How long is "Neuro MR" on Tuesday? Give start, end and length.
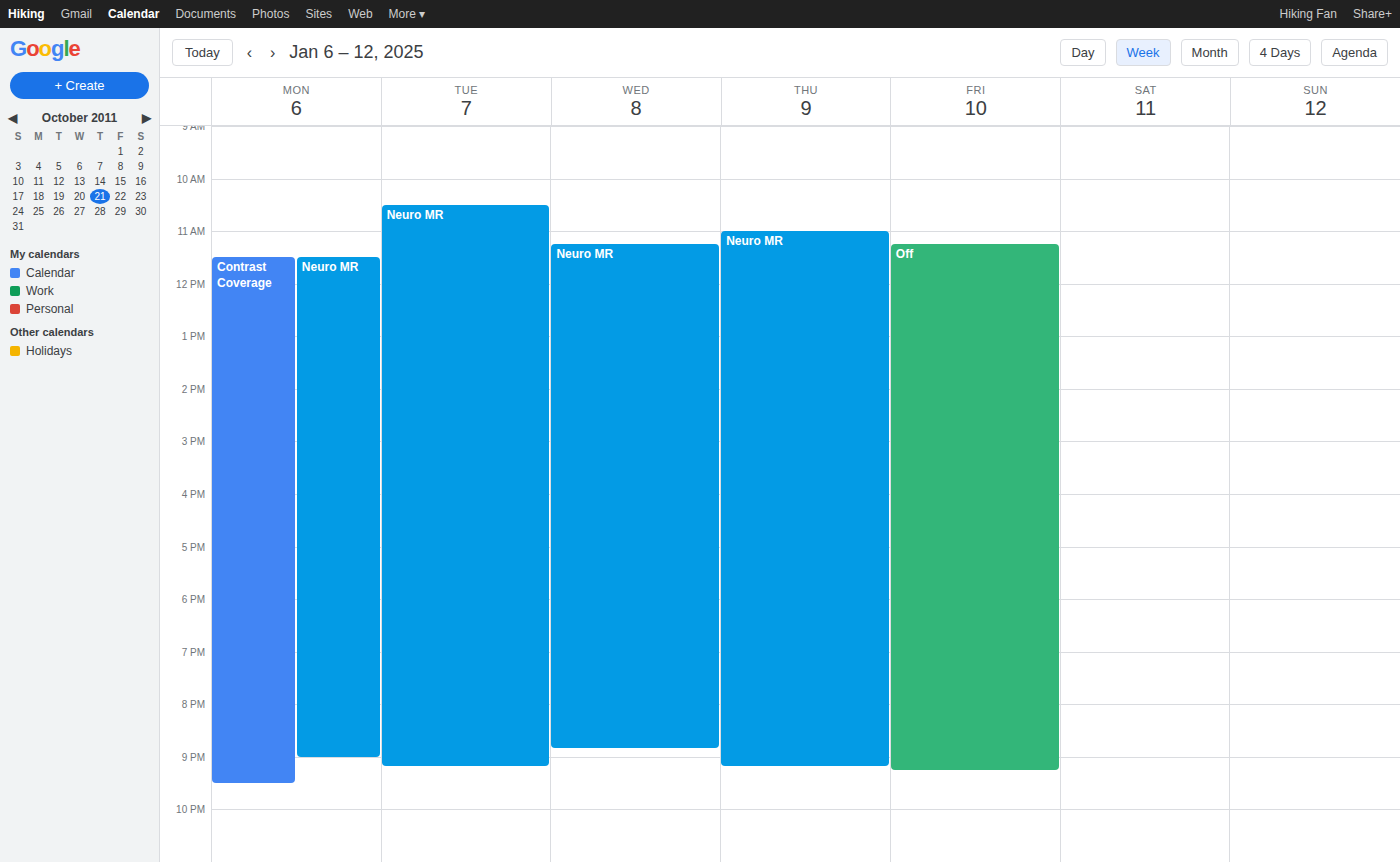
10:30 AM to 9:10 PM, 10 hours 40 minutes